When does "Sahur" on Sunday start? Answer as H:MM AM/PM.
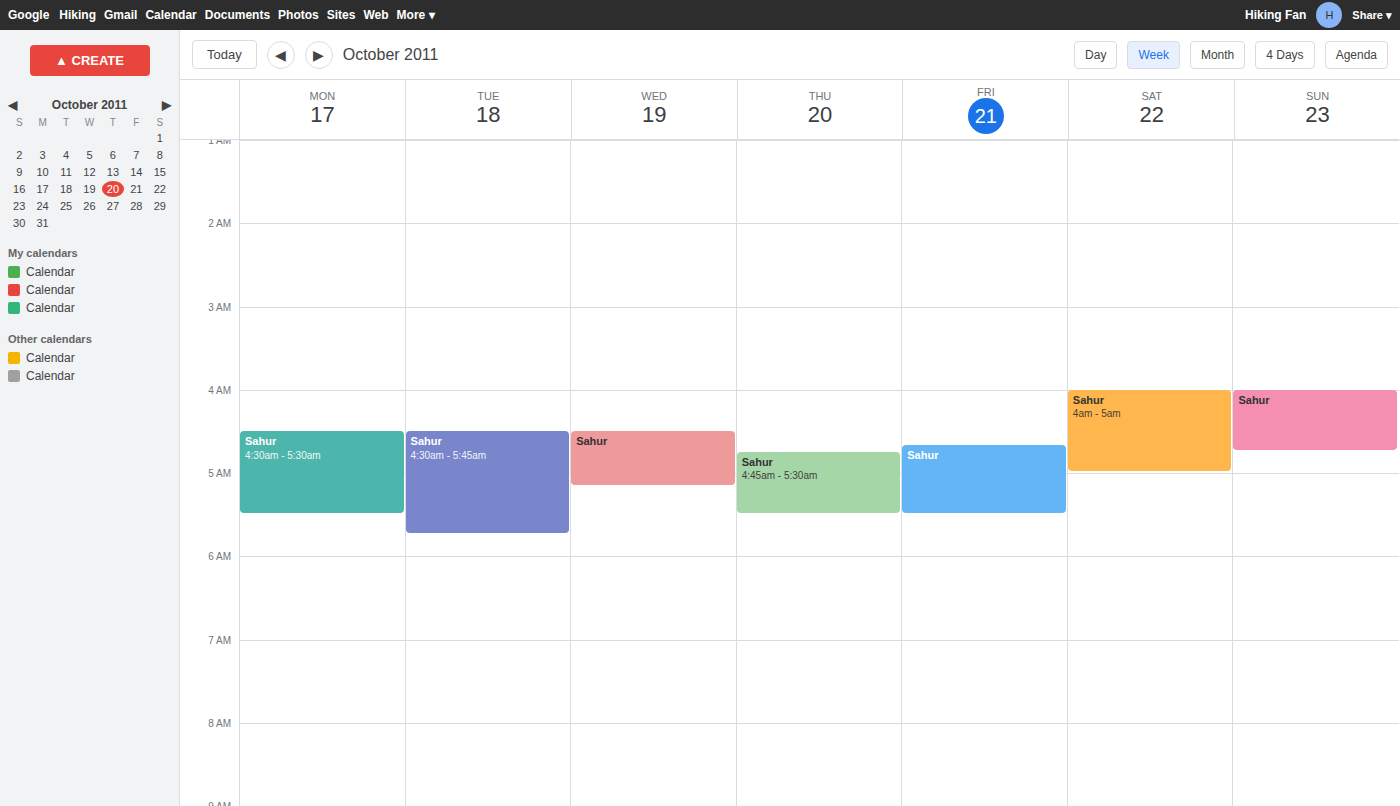
4:00 AM